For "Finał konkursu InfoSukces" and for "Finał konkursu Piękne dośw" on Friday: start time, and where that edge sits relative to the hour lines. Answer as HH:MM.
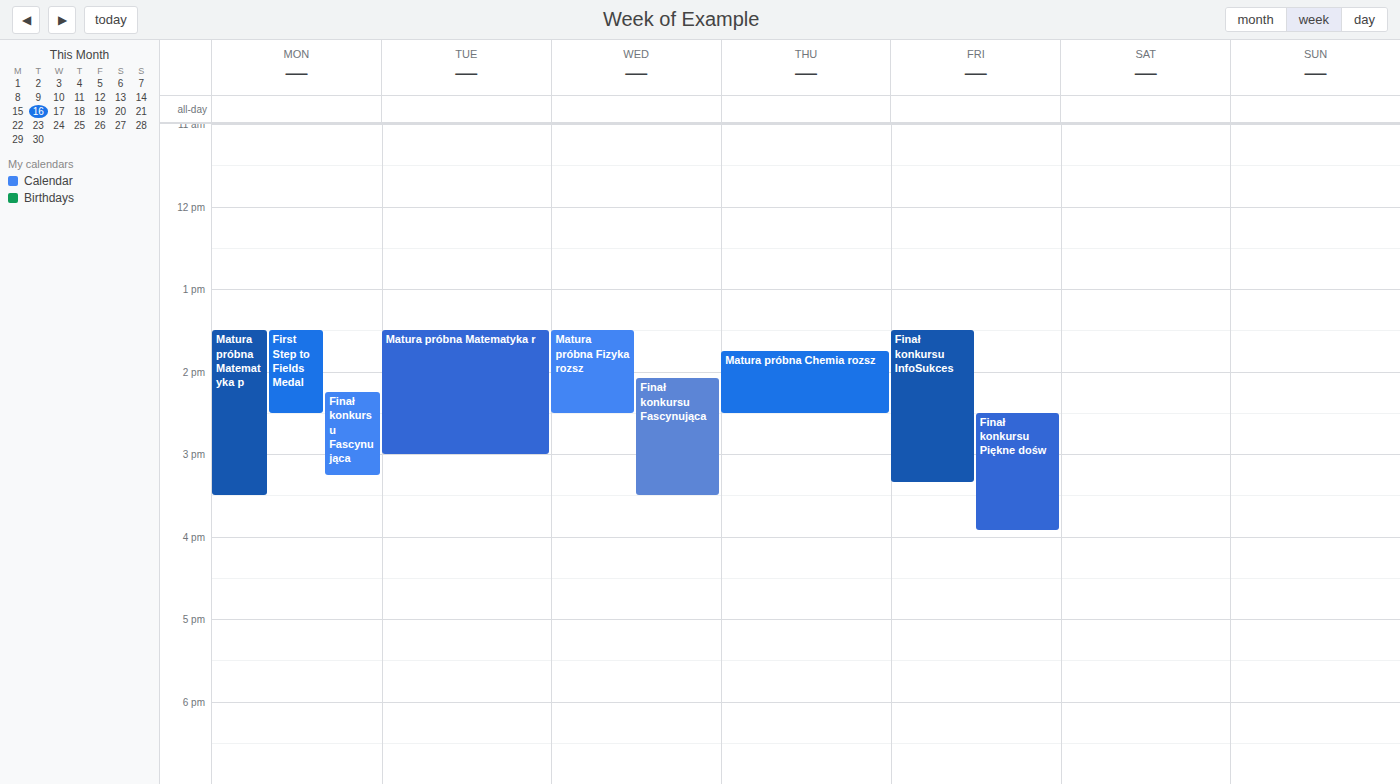
"Finał konkursu InfoSukces": 13:30, halfway between the 13:00 and 14:00 lines. "Finał konkursu Piękne dośw": 14:30, halfway between the 14:00 and 15:00 lines.